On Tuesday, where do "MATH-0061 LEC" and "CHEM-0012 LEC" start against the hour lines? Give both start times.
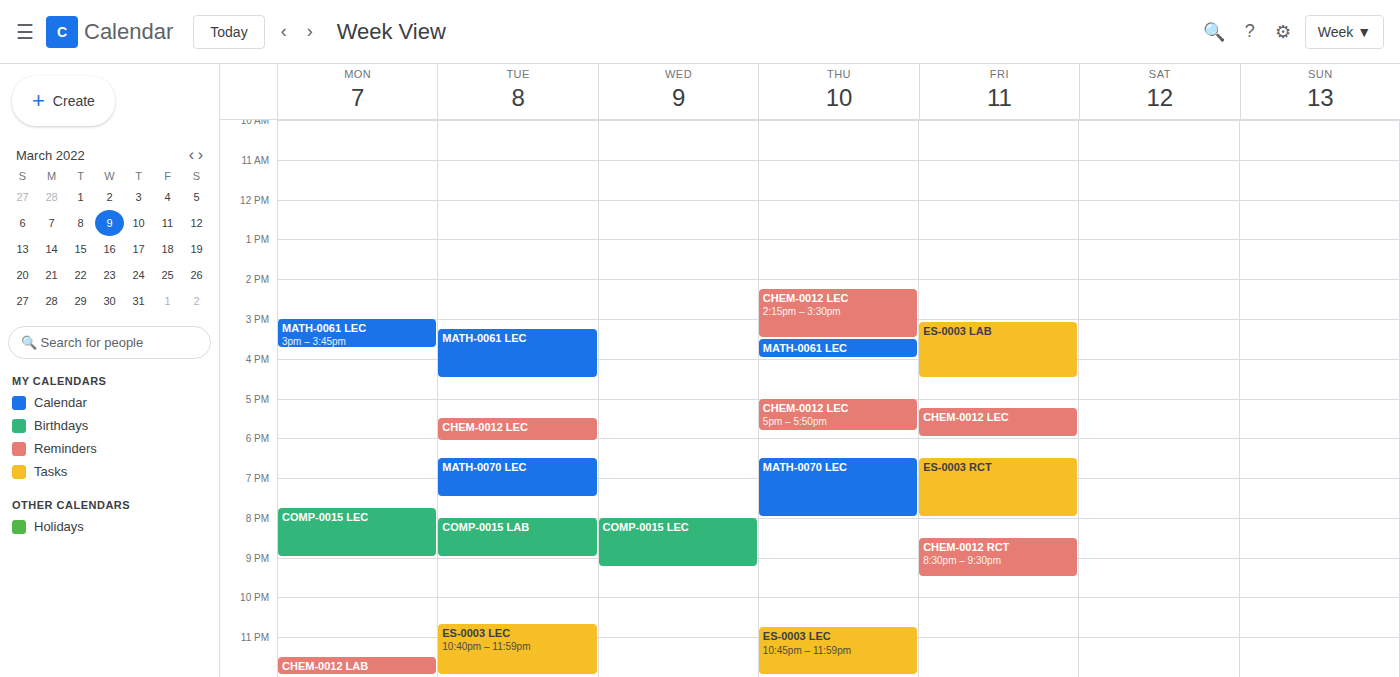
"MATH-0061 LEC": 3:15 PM, neither: a quarter of the way from the 3 PM line to the 4 PM line. "CHEM-0012 LEC": 5:30 PM, halfway between the 5 PM and 6 PM lines.